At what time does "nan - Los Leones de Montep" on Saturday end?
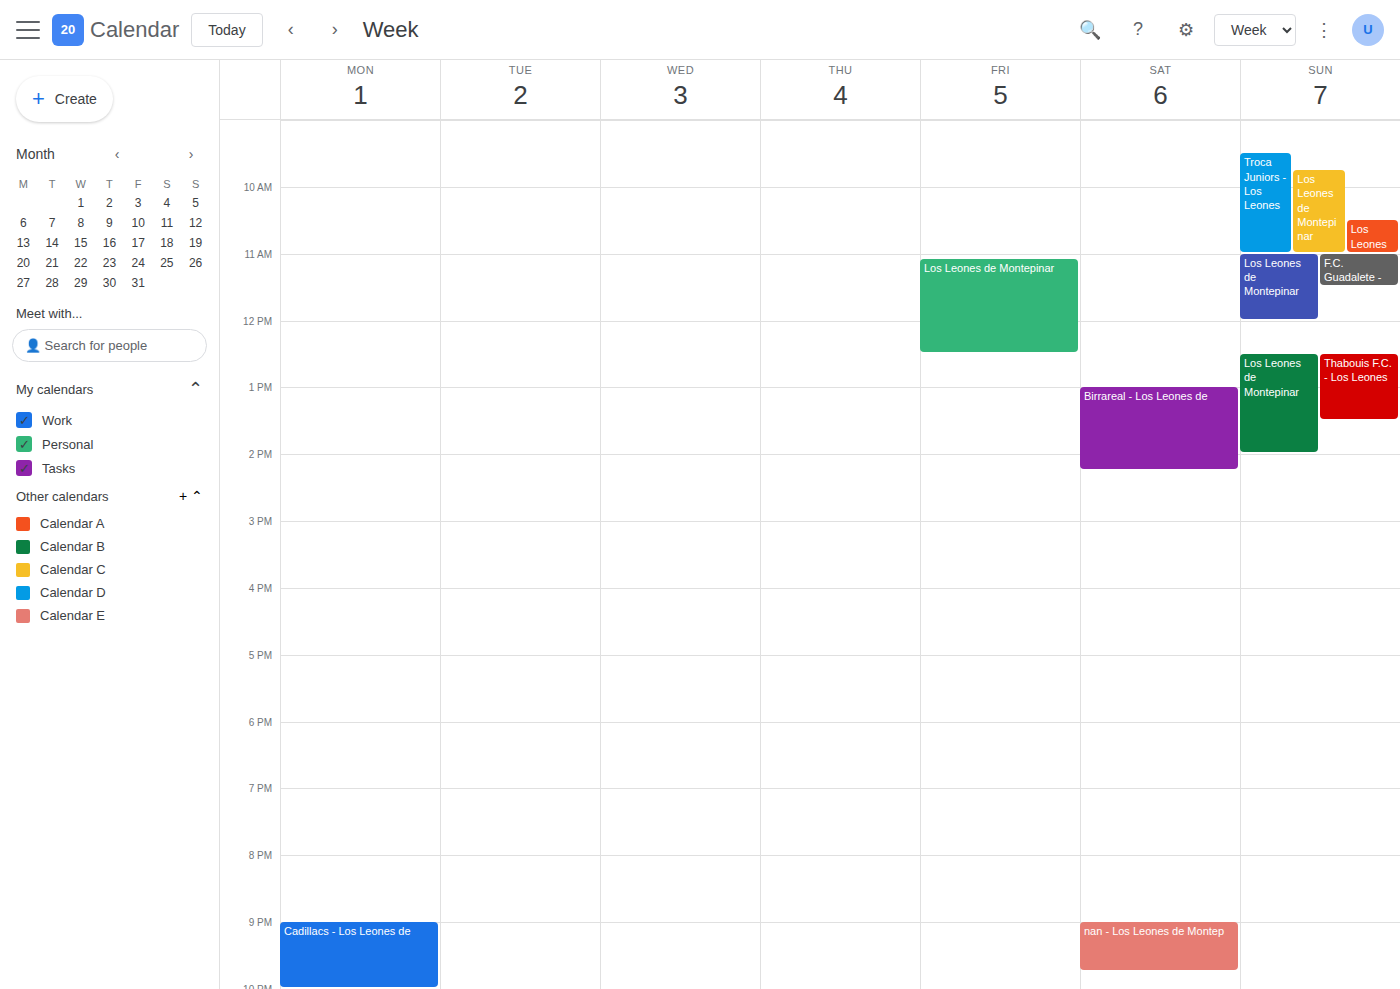
9:45 PM